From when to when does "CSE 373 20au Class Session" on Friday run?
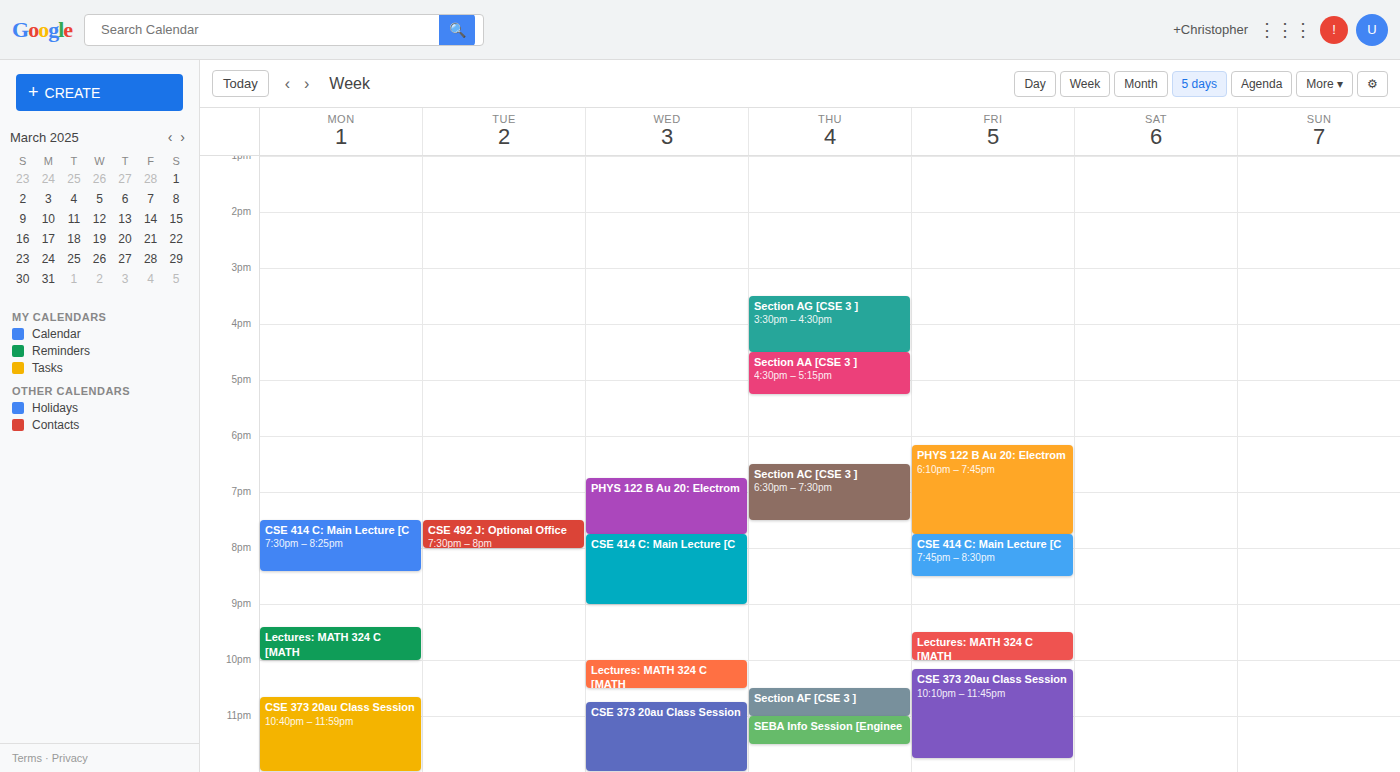
22:10 to 23:45